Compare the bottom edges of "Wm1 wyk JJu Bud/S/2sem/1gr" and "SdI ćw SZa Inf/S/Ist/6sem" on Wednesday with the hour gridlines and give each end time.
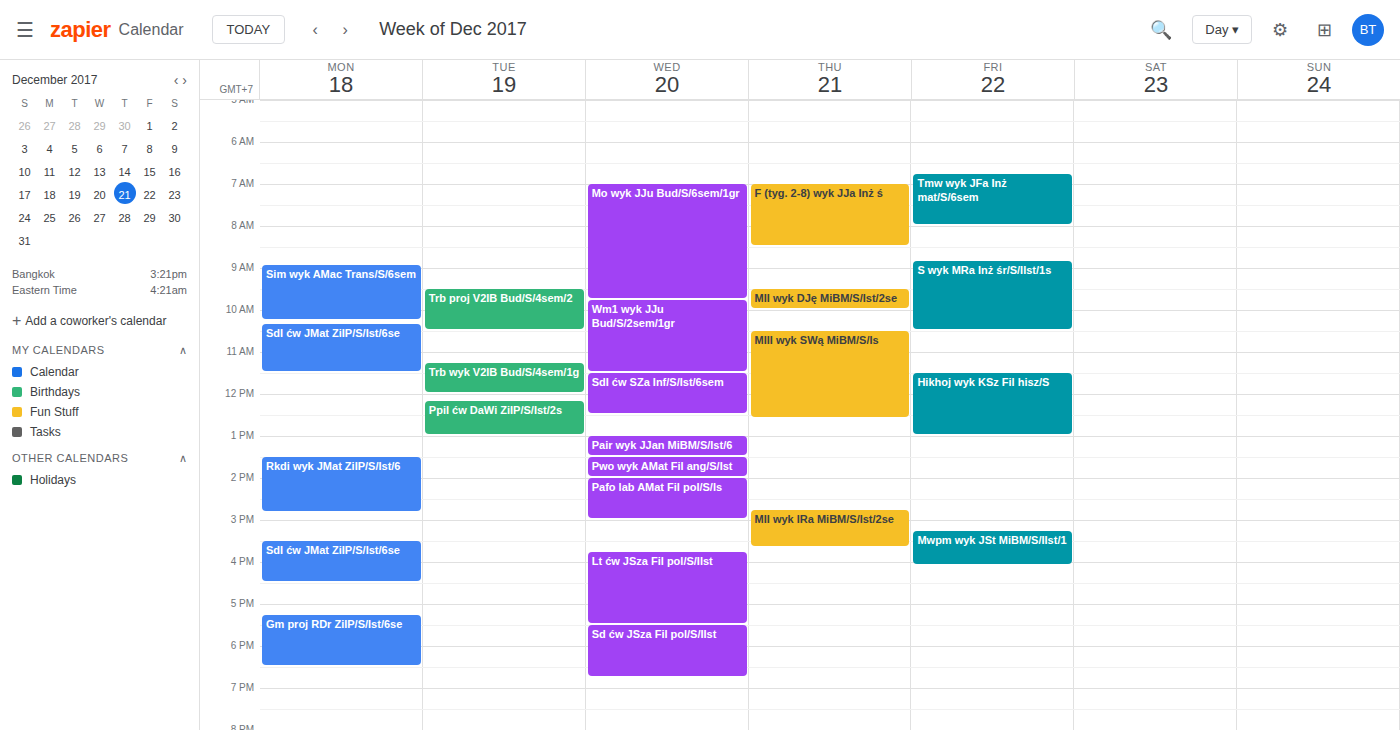
"Wm1 wyk JJu Bud/S/2sem/1gr": 11:30, halfway between the 11:00 and 12:00 lines. "SdI ćw SZa Inf/S/Ist/6sem": 12:30, halfway between the 12:00 and 13:00 lines.